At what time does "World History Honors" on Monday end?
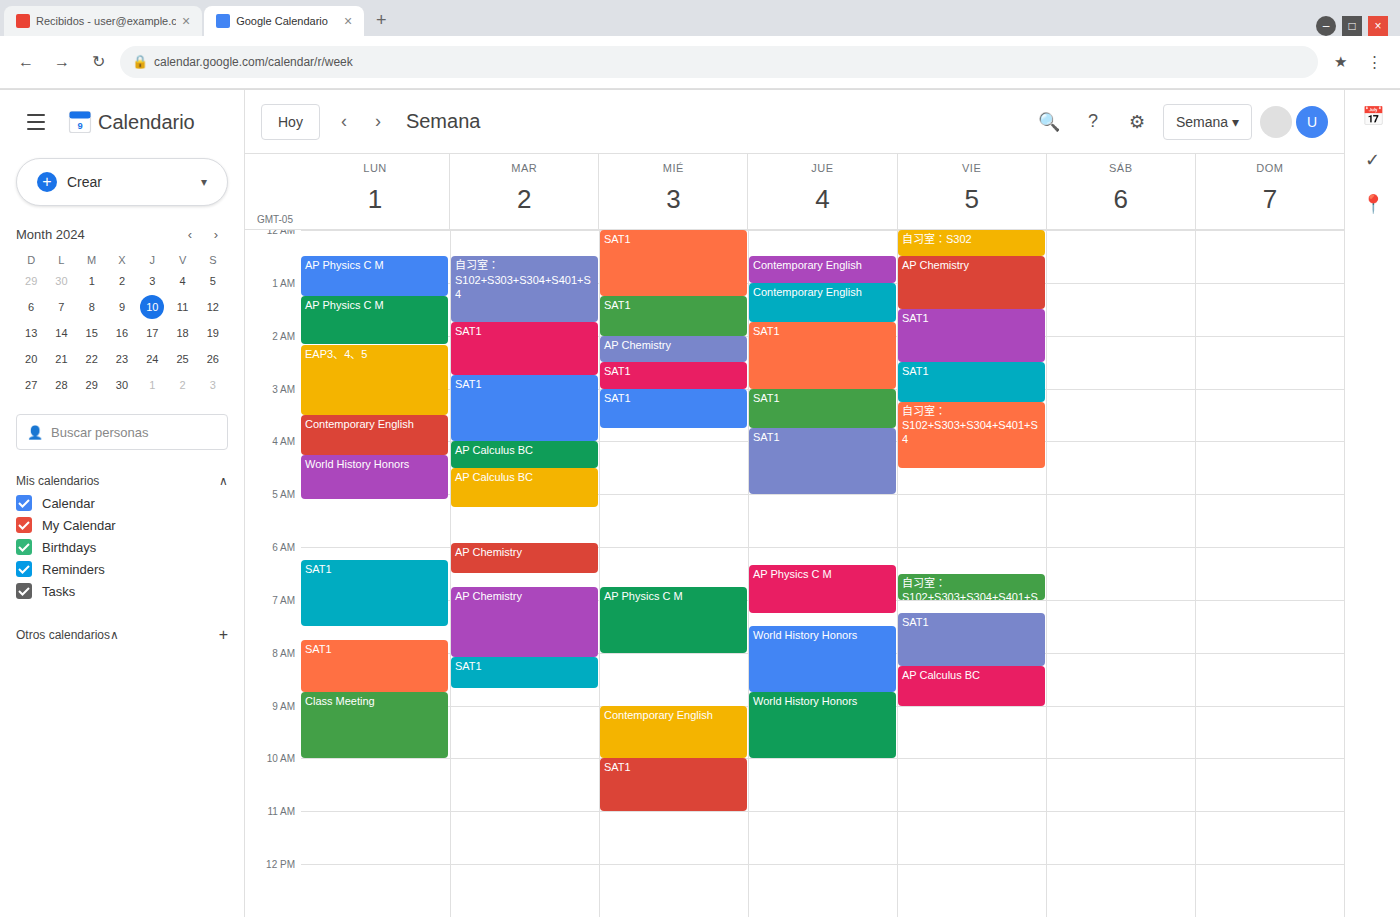
5:05 AM